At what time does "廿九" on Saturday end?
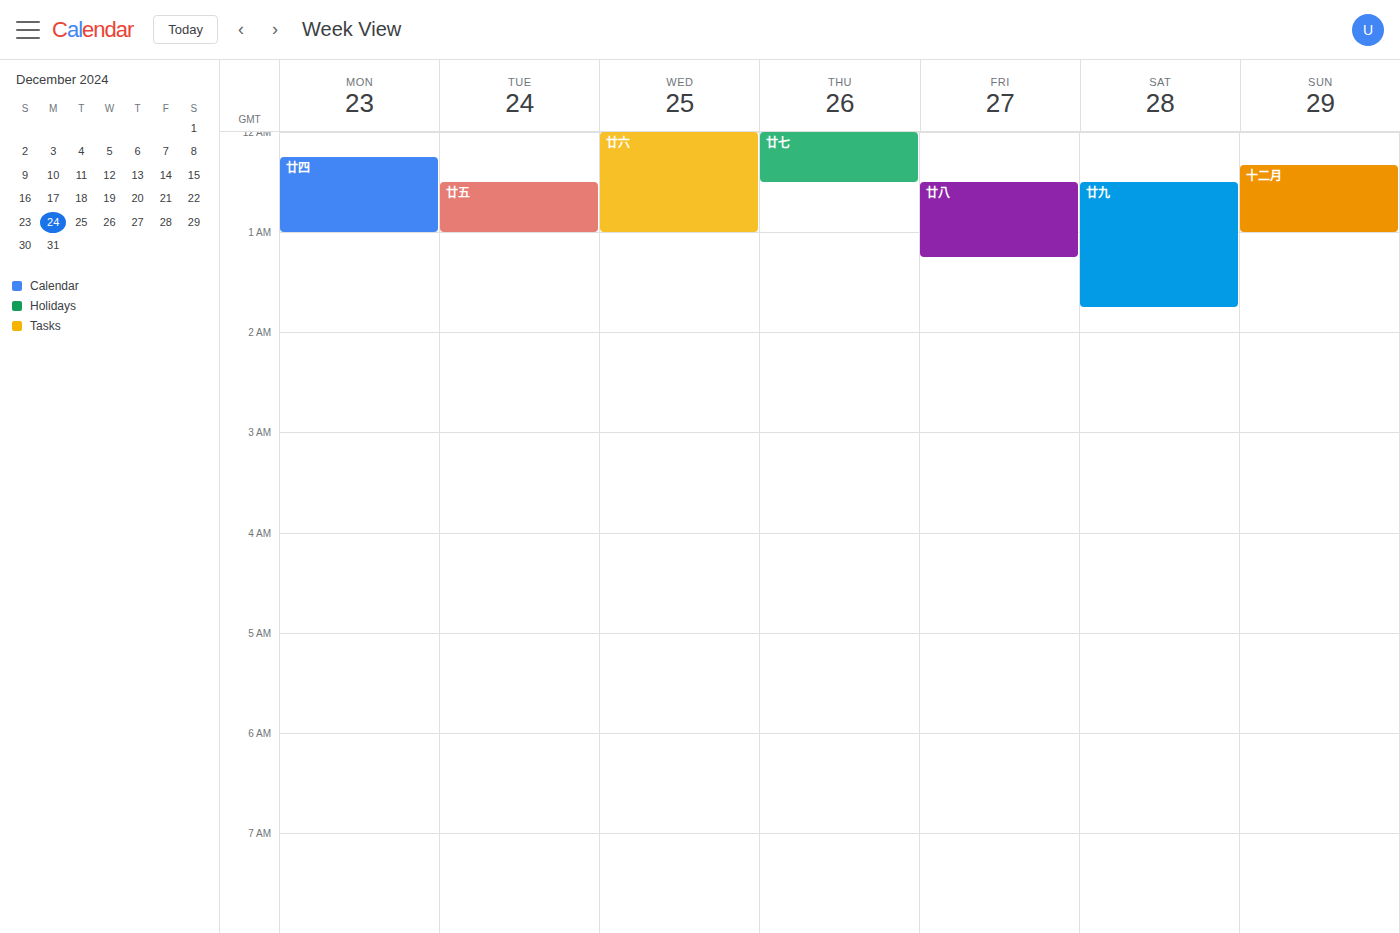
01:45